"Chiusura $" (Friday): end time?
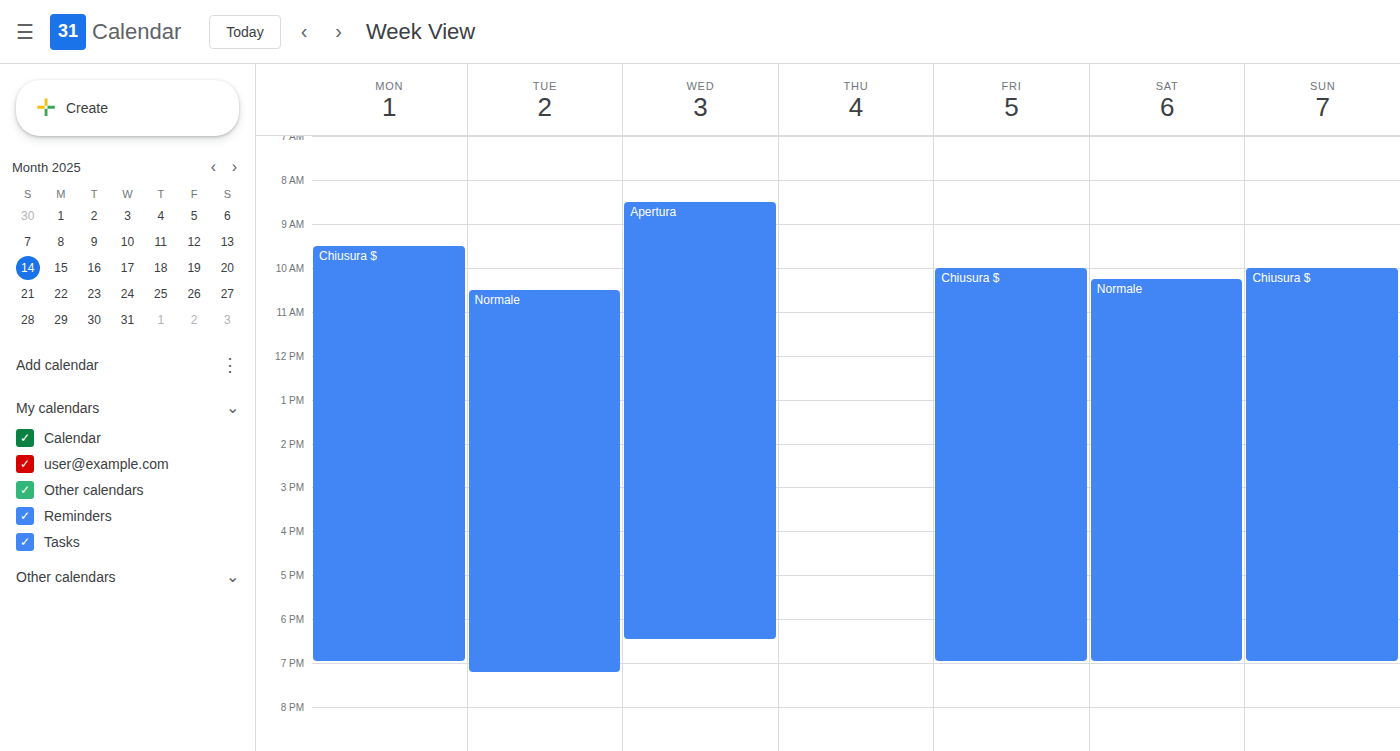
19:00